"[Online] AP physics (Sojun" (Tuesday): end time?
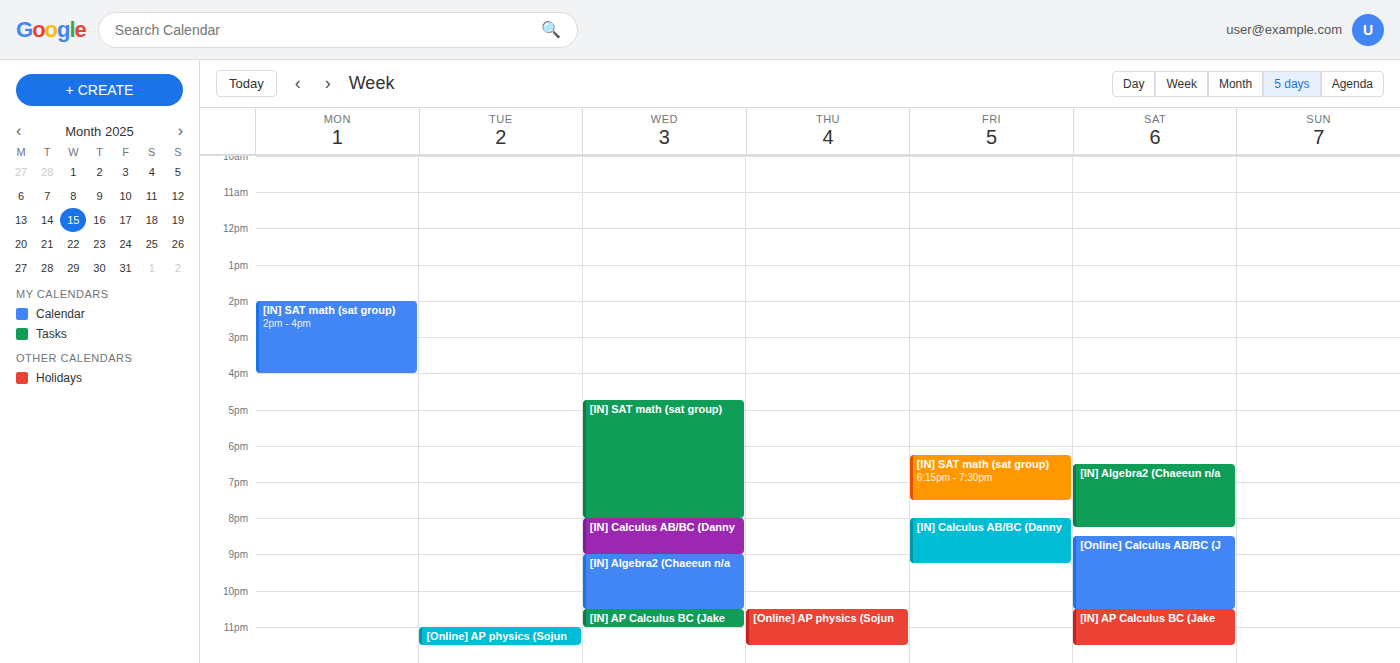
11:30 PM